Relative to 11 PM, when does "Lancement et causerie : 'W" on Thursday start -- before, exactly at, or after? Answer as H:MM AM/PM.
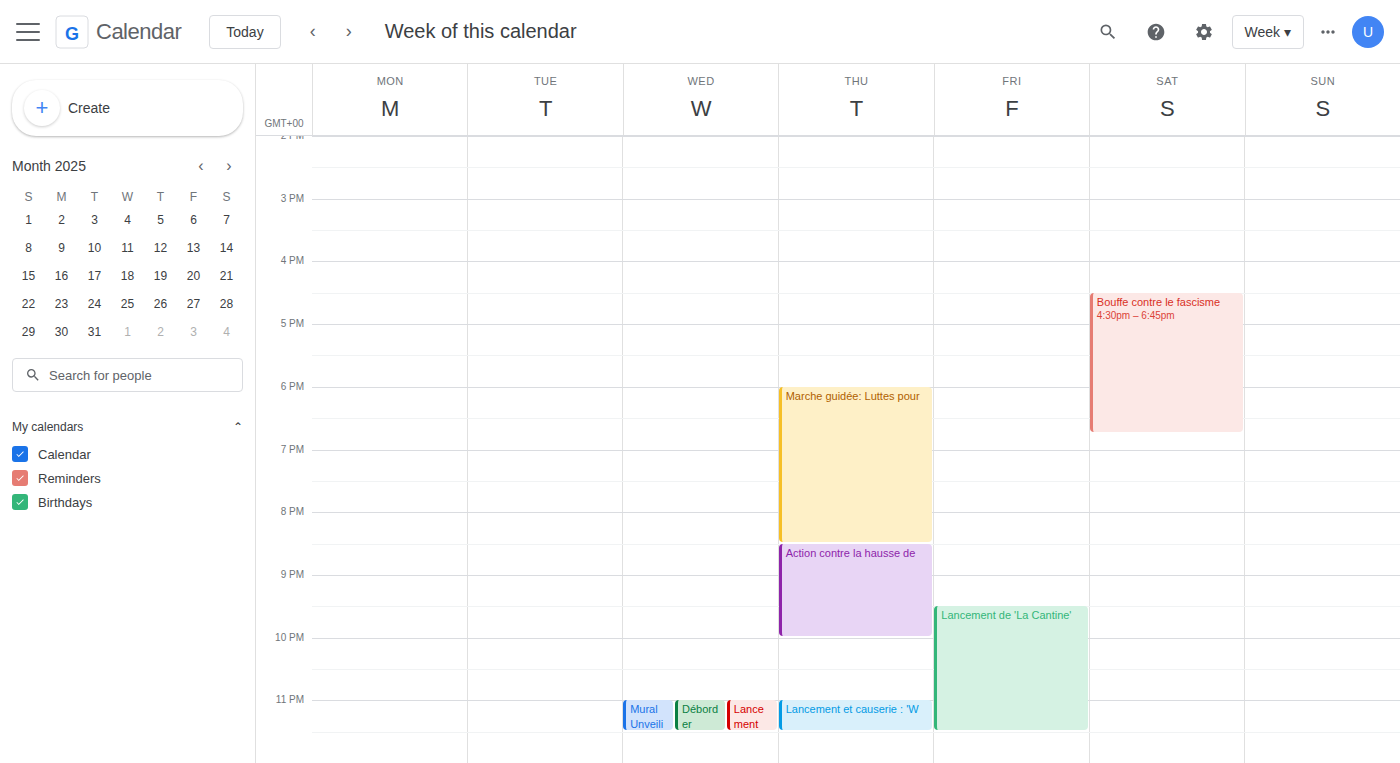
11:00 PM -- exactly at 11 PM, on the 11 PM line.